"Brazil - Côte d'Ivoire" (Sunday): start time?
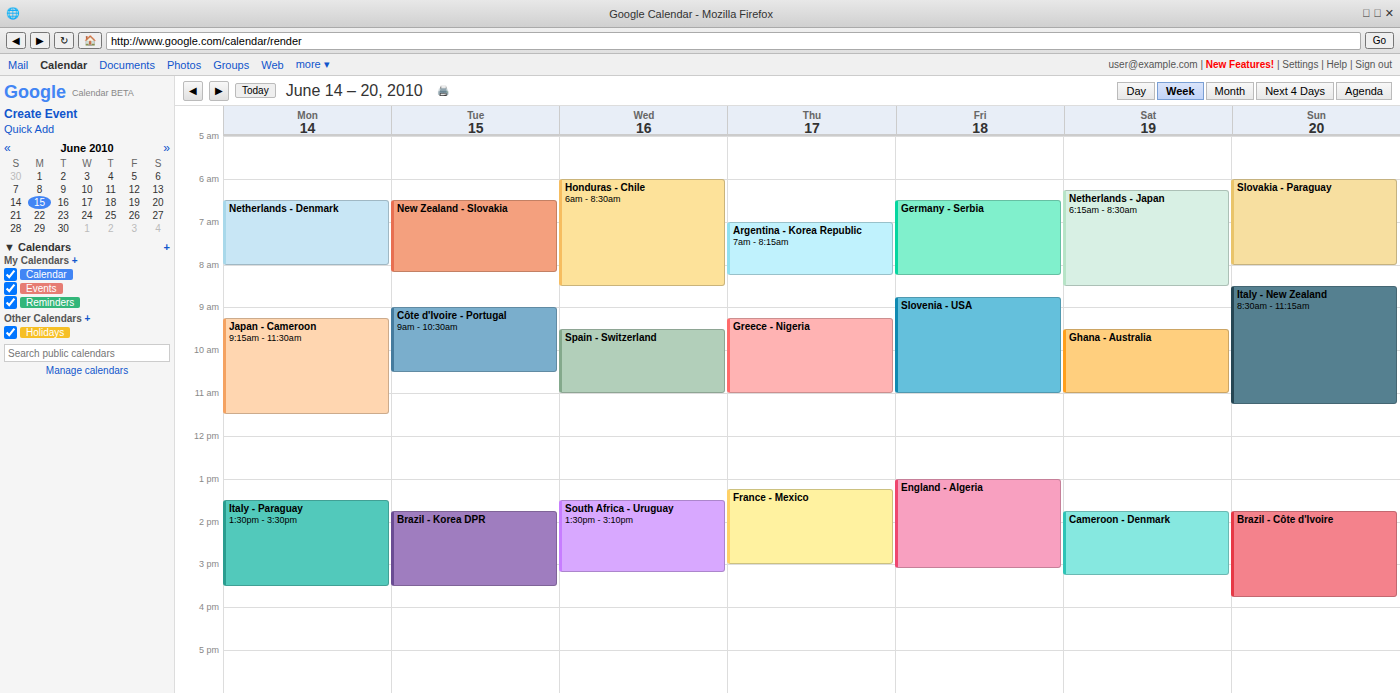
1:45 PM